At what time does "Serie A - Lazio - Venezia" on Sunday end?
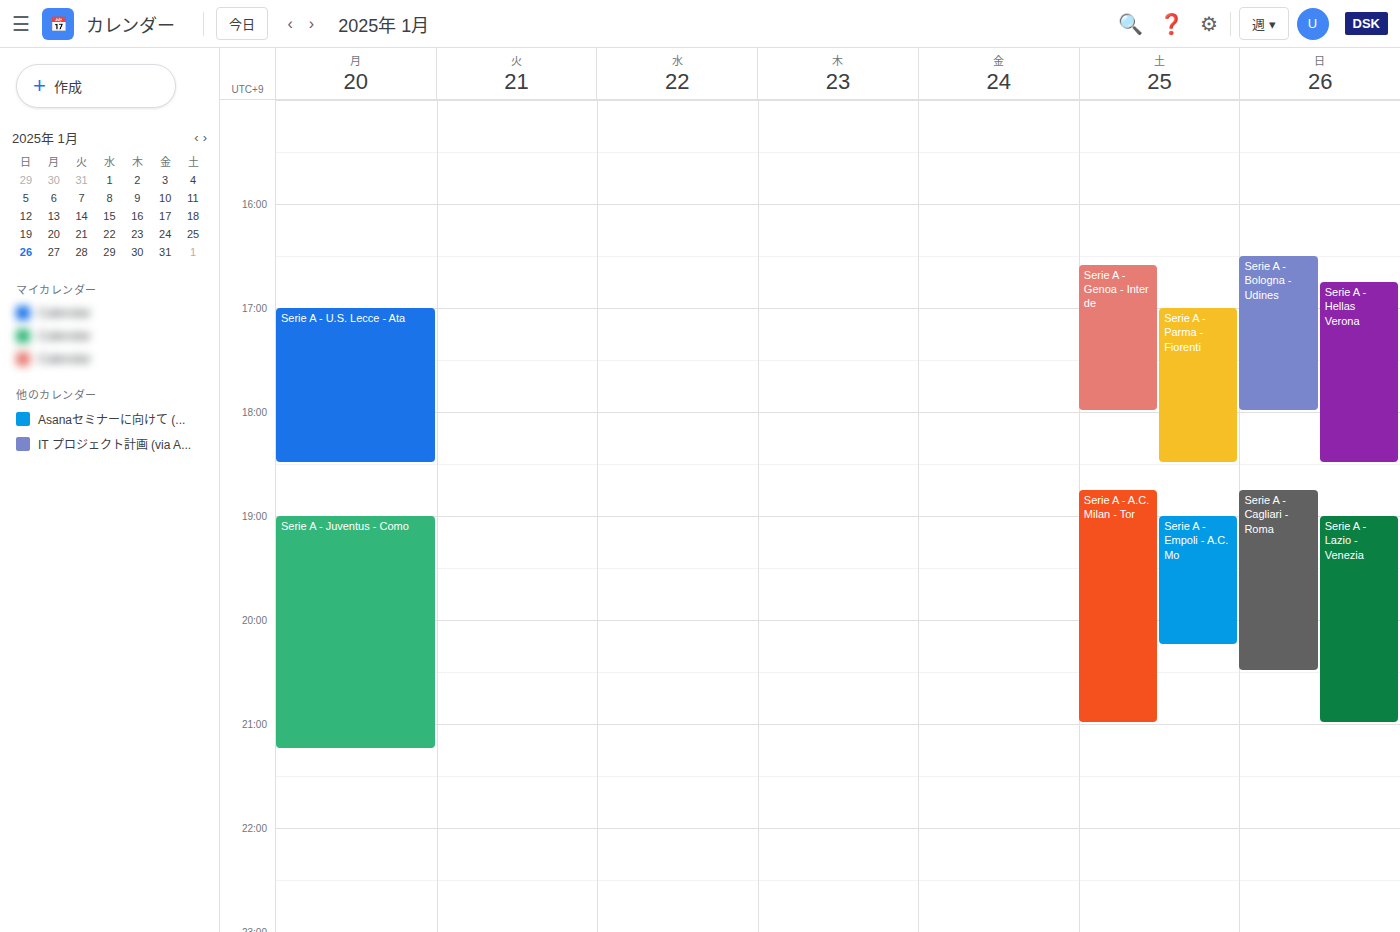
9:00 PM